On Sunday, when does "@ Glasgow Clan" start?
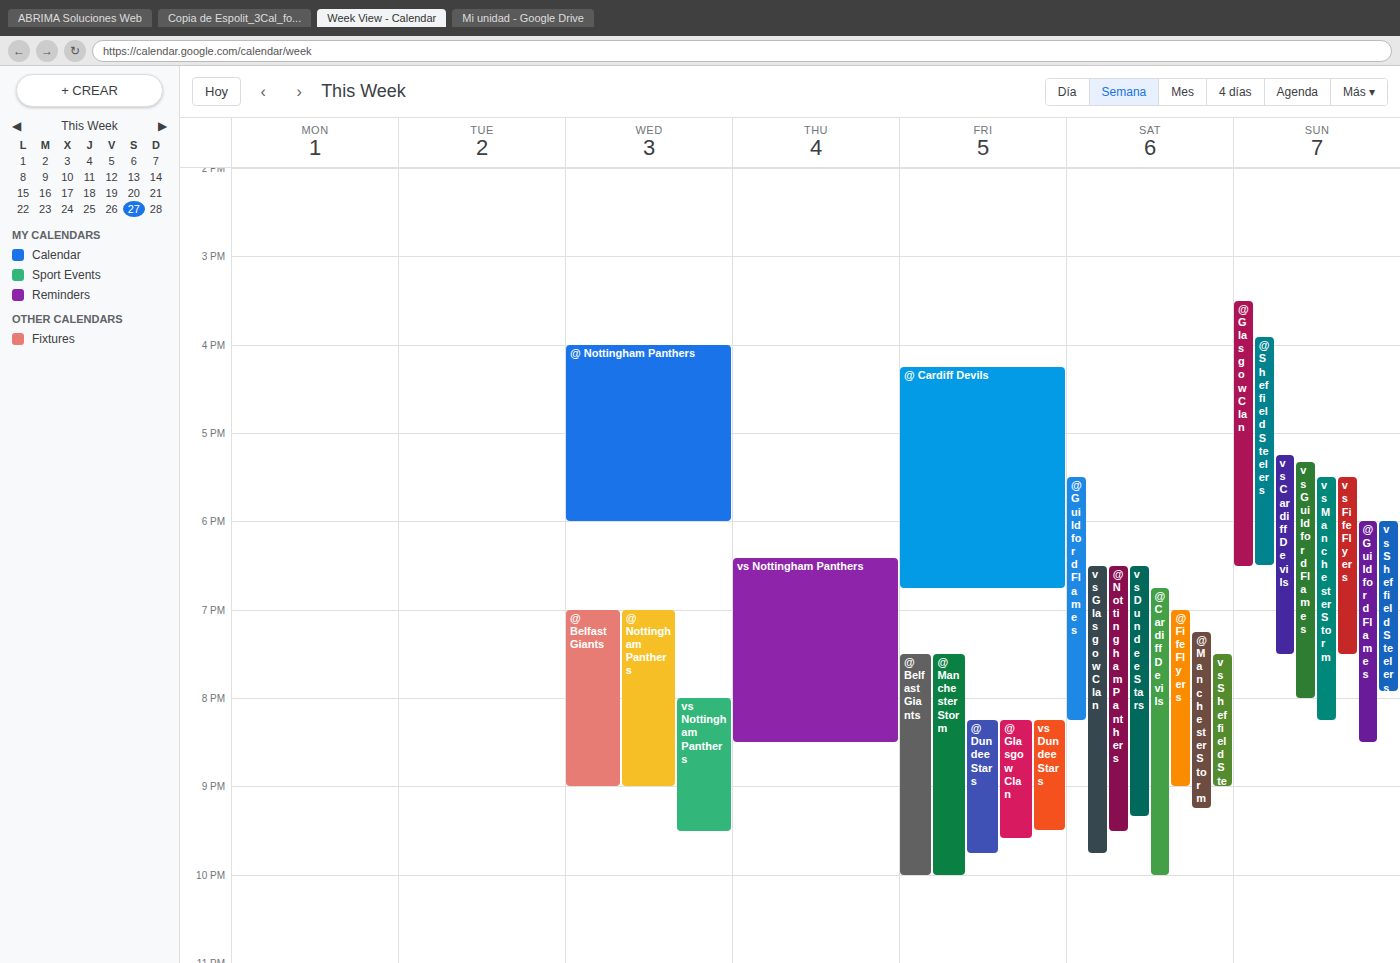
15:30